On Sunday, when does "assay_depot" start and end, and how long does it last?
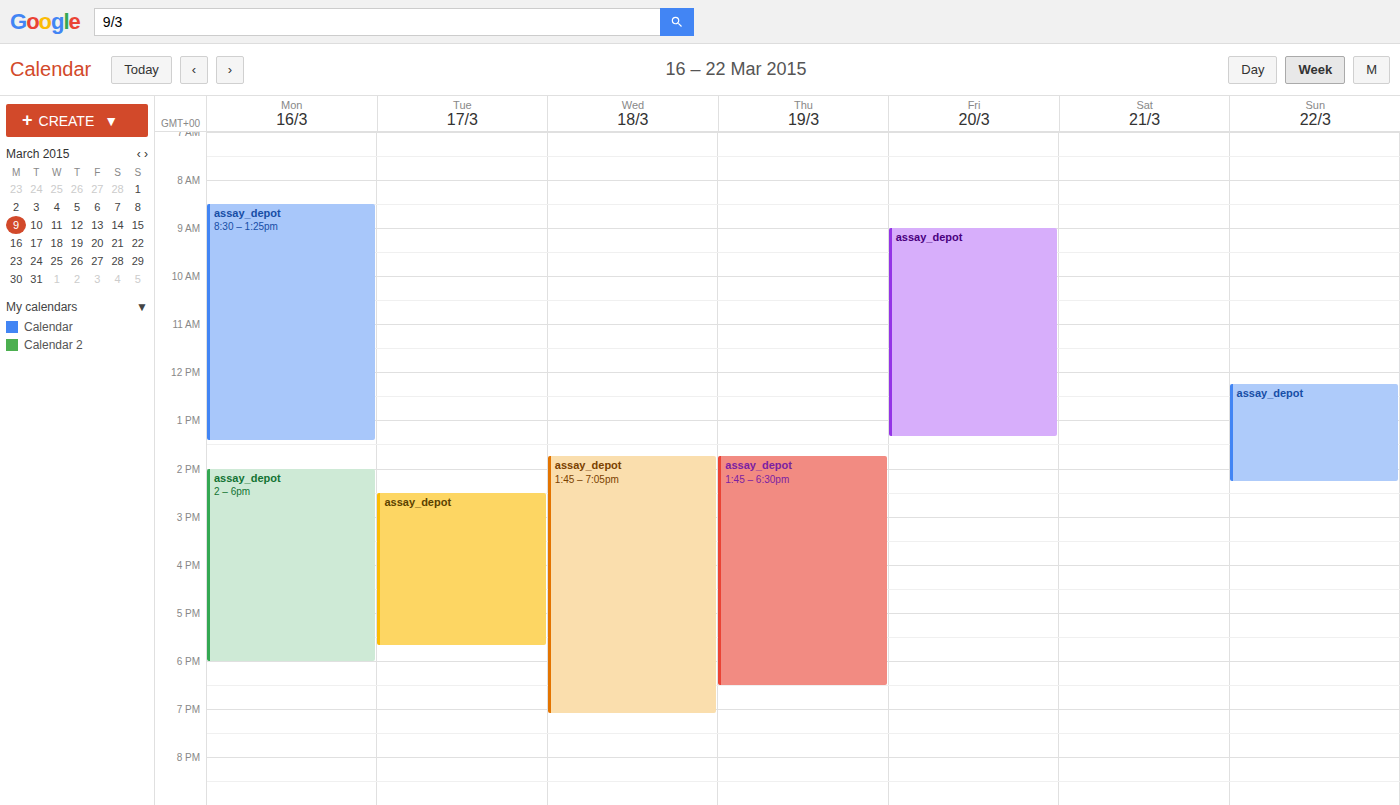
12:15 to 14:15, 2 hours